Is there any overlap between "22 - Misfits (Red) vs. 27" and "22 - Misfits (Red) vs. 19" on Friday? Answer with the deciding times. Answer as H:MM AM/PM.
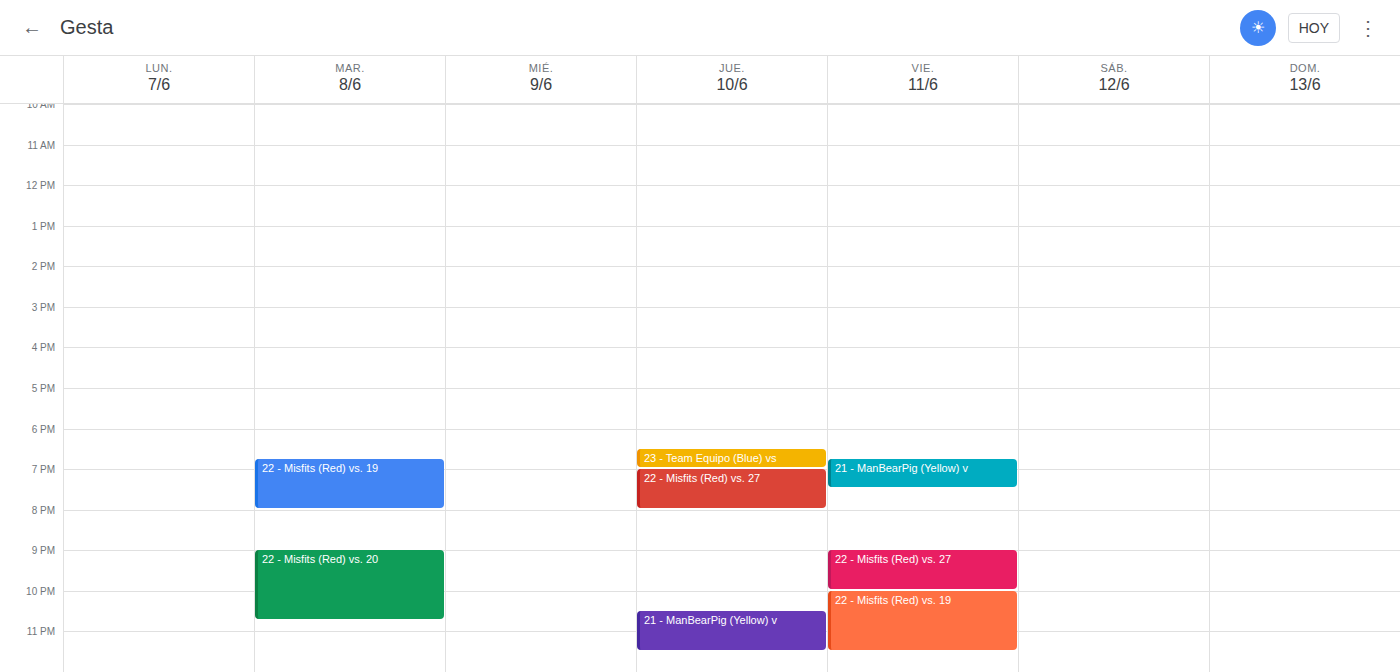
"22 - Misfits (Red) vs. 27" ends at 10:00 PM, exactly when "22 - Misfits (Red) vs. 19" starts -- they touch but do not overlap.